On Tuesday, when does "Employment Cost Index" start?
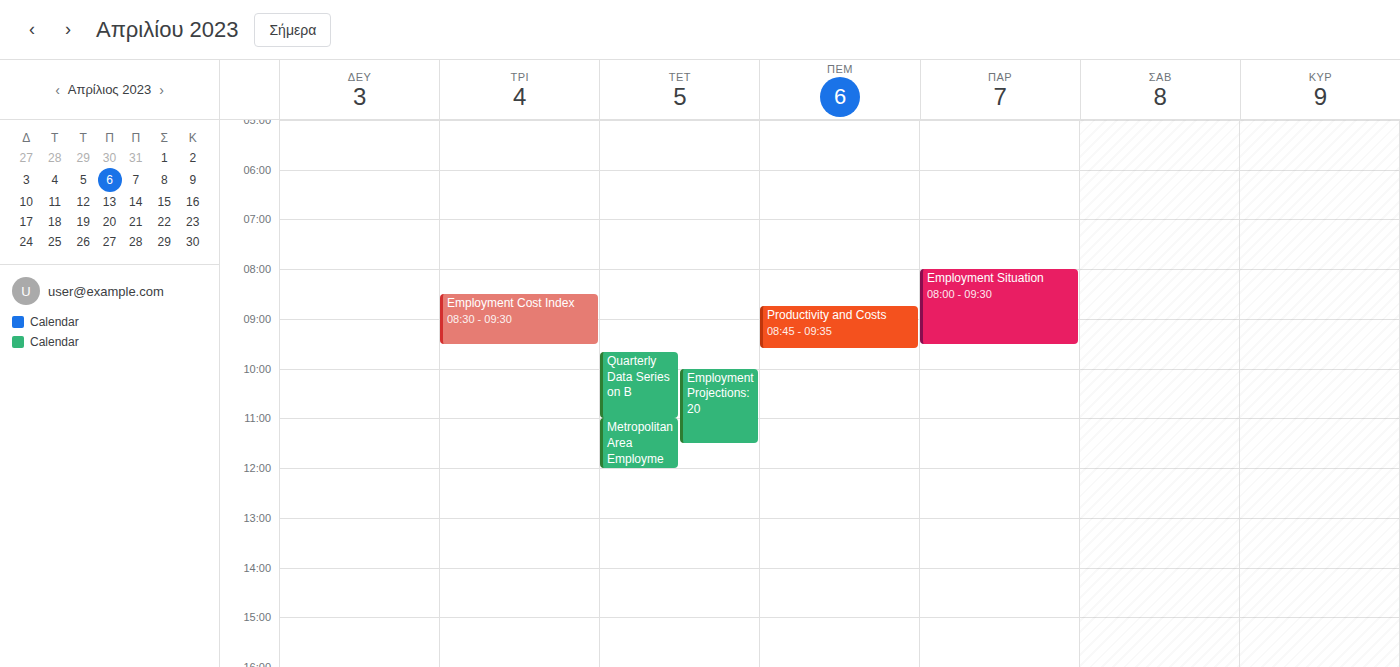
8:30 AM